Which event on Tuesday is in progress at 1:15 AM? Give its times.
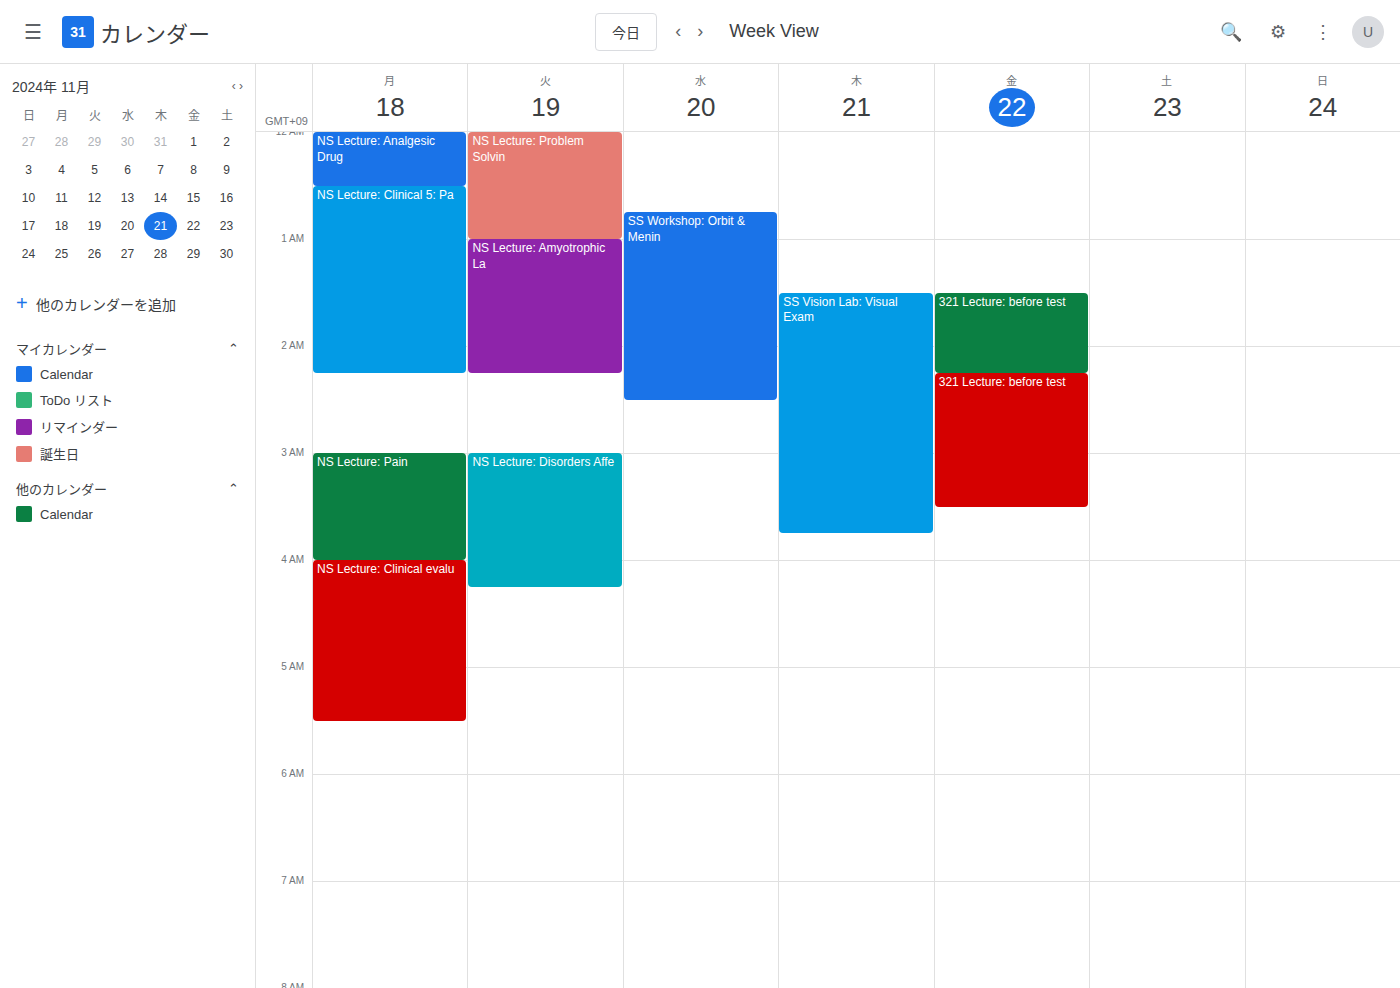
"NS Lecture: Amyotrophic La", 1:00 AM to 2:15 AM